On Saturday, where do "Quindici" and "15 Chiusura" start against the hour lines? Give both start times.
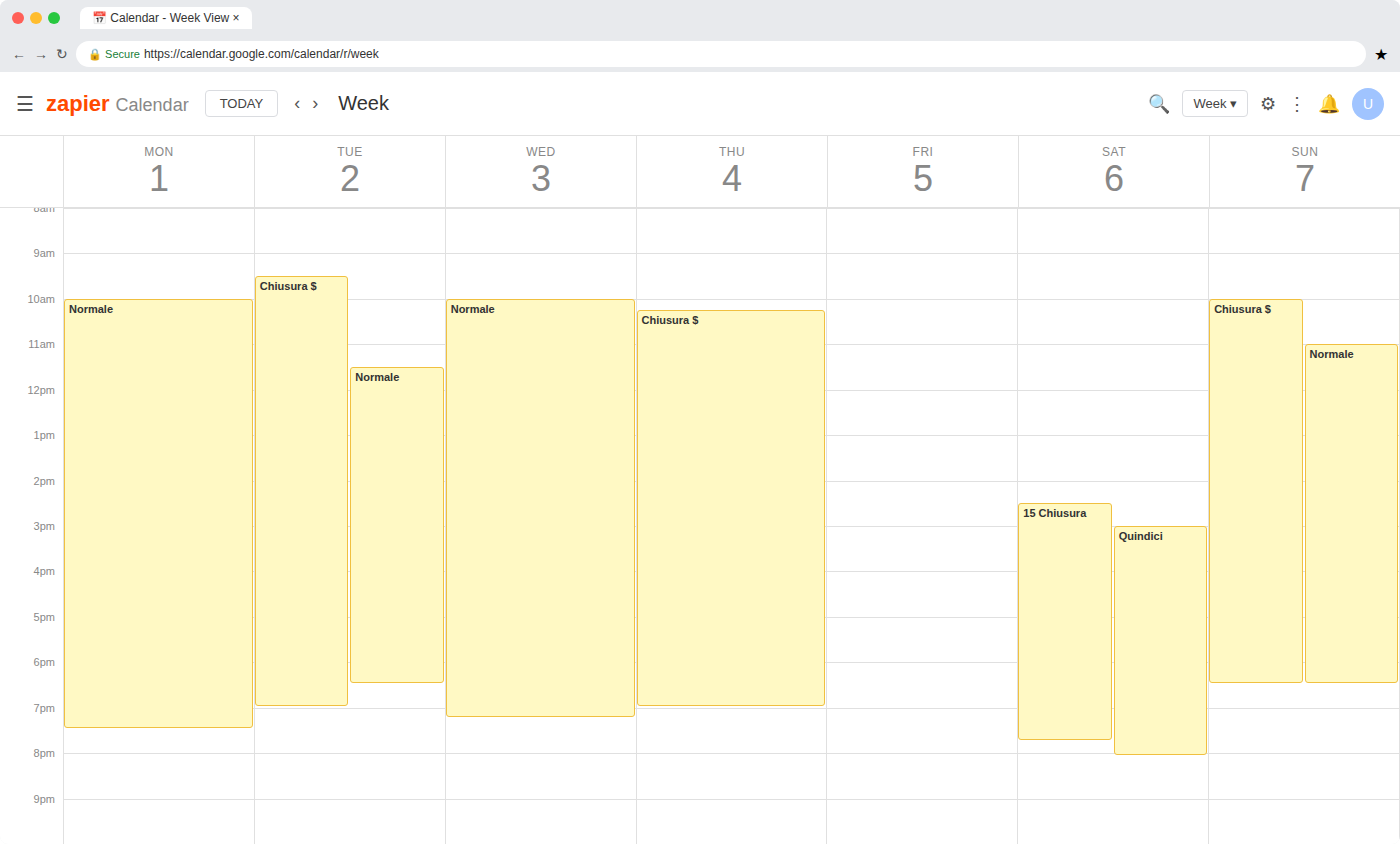
"Quindici": 15:00, exactly on the 15:00 line. "15 Chiusura": 14:30, halfway between the 14:00 and 15:00 lines.